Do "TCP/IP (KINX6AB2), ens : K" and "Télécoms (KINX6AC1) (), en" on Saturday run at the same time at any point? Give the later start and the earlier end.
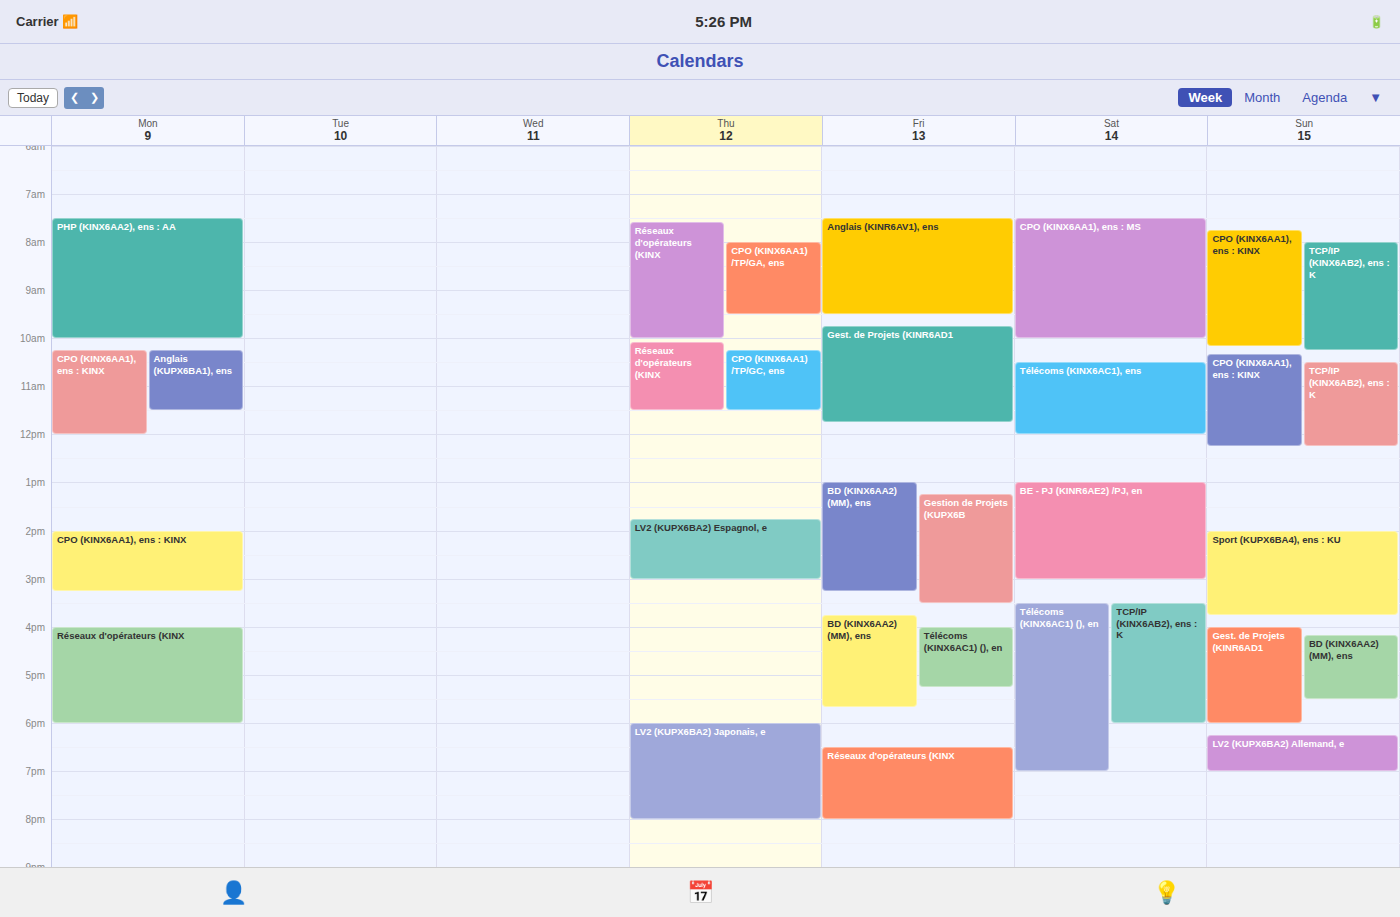
"TCP/IP (KINX6AB2), ens : K" runs 3:30 PM to 6:00 PM, inside "Télécoms (KINX6AC1) (), en" -- they overlap.